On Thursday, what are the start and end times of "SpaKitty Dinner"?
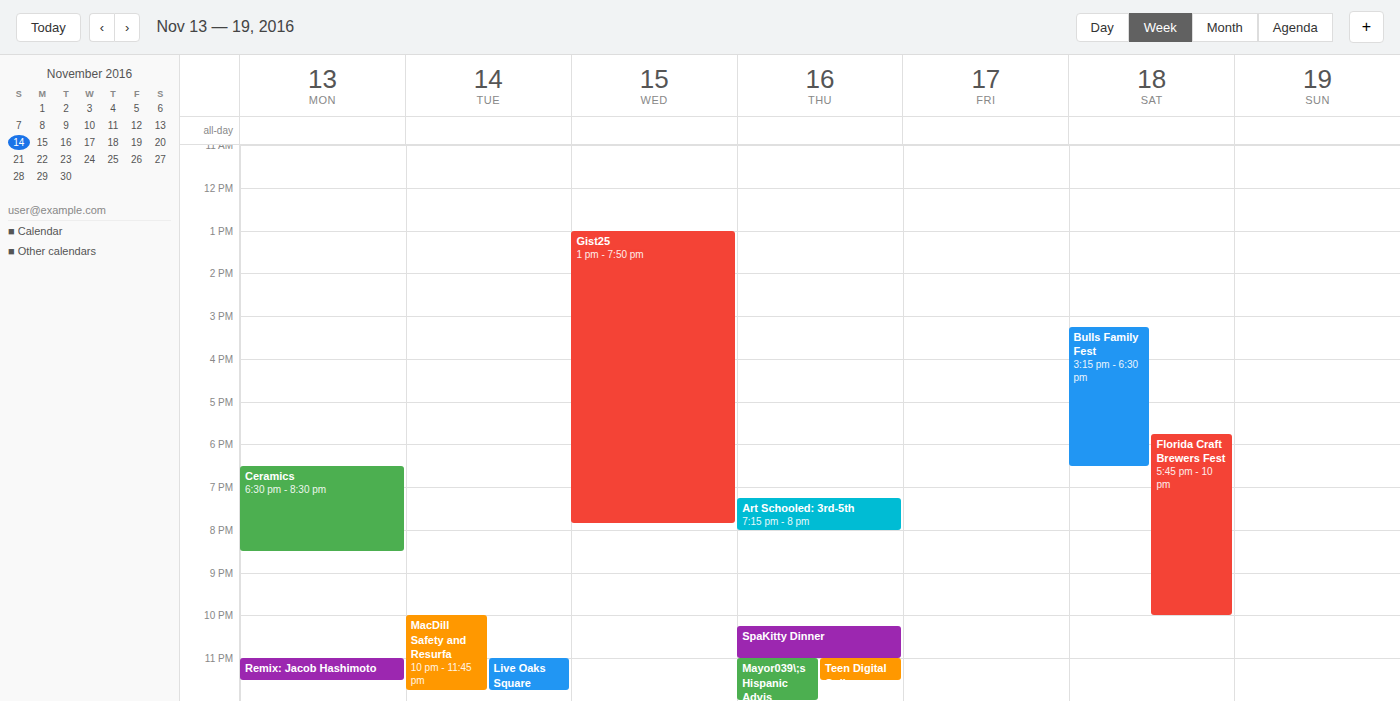
10:15 PM to 11:00 PM